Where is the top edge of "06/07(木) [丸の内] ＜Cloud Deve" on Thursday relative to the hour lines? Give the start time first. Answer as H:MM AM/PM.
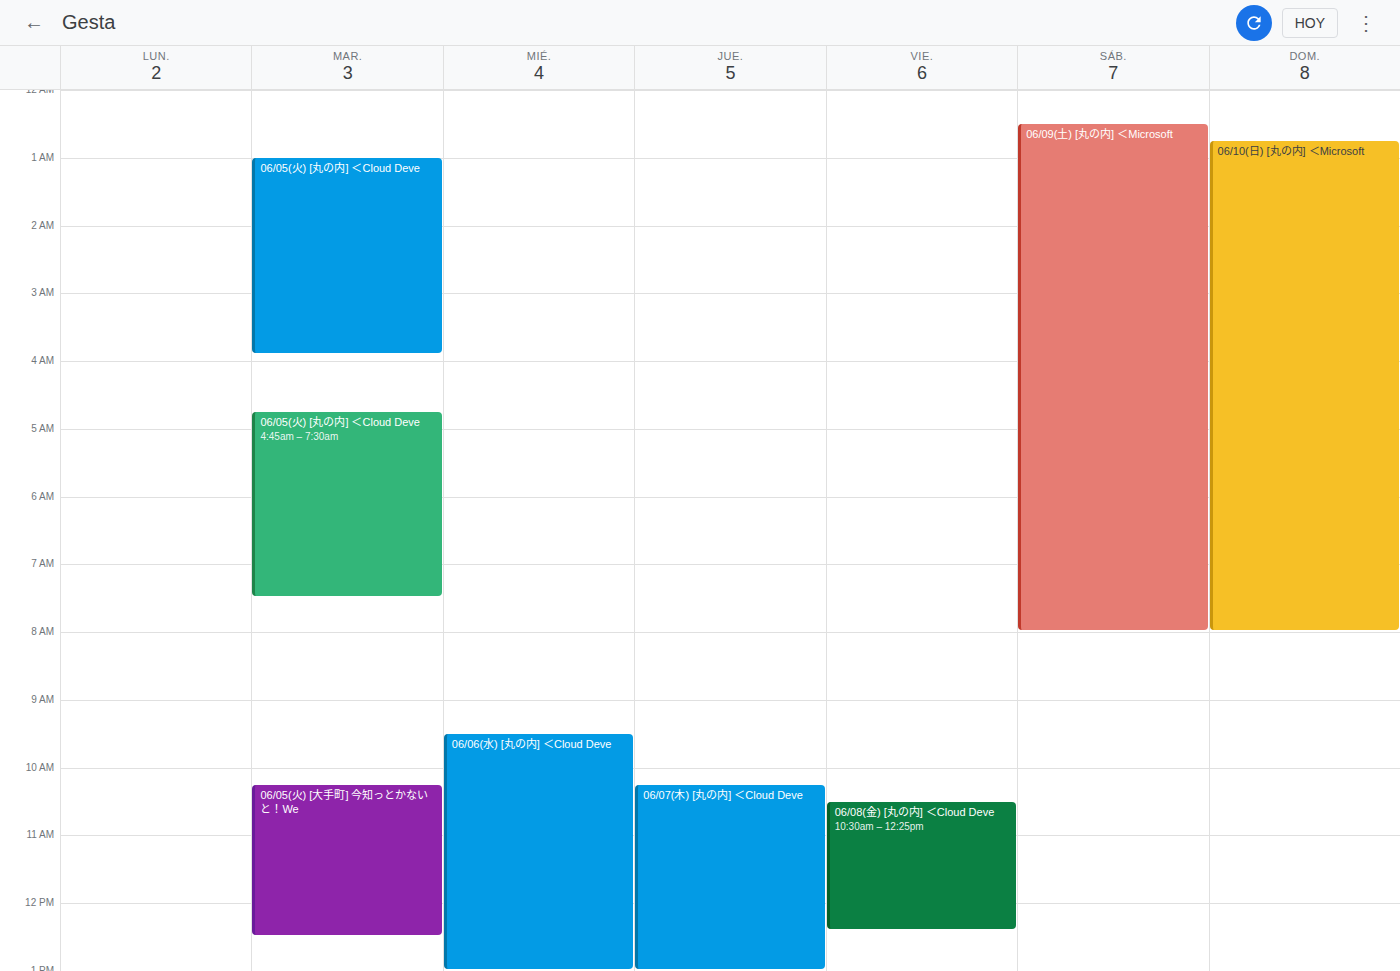
10:15 AM -- neither: a quarter of the way from the 10 AM line to the 11 AM line.